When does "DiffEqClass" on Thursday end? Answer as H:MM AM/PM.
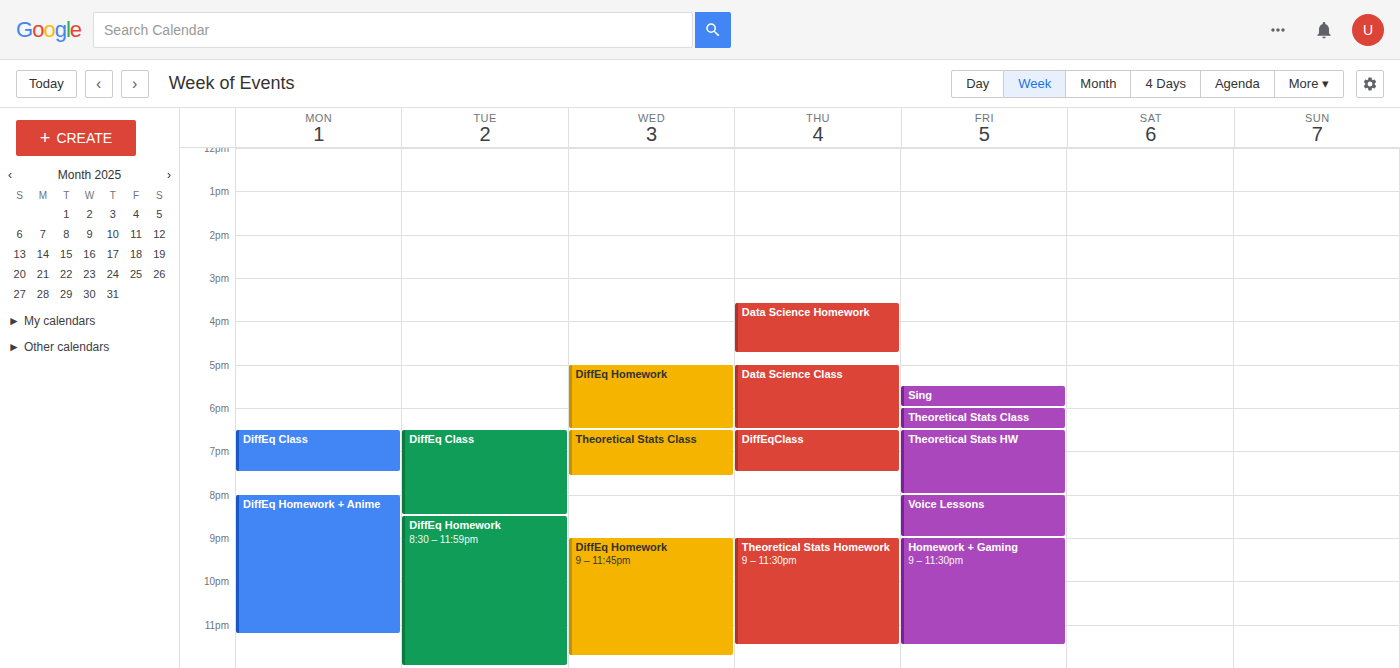
7:30 PM